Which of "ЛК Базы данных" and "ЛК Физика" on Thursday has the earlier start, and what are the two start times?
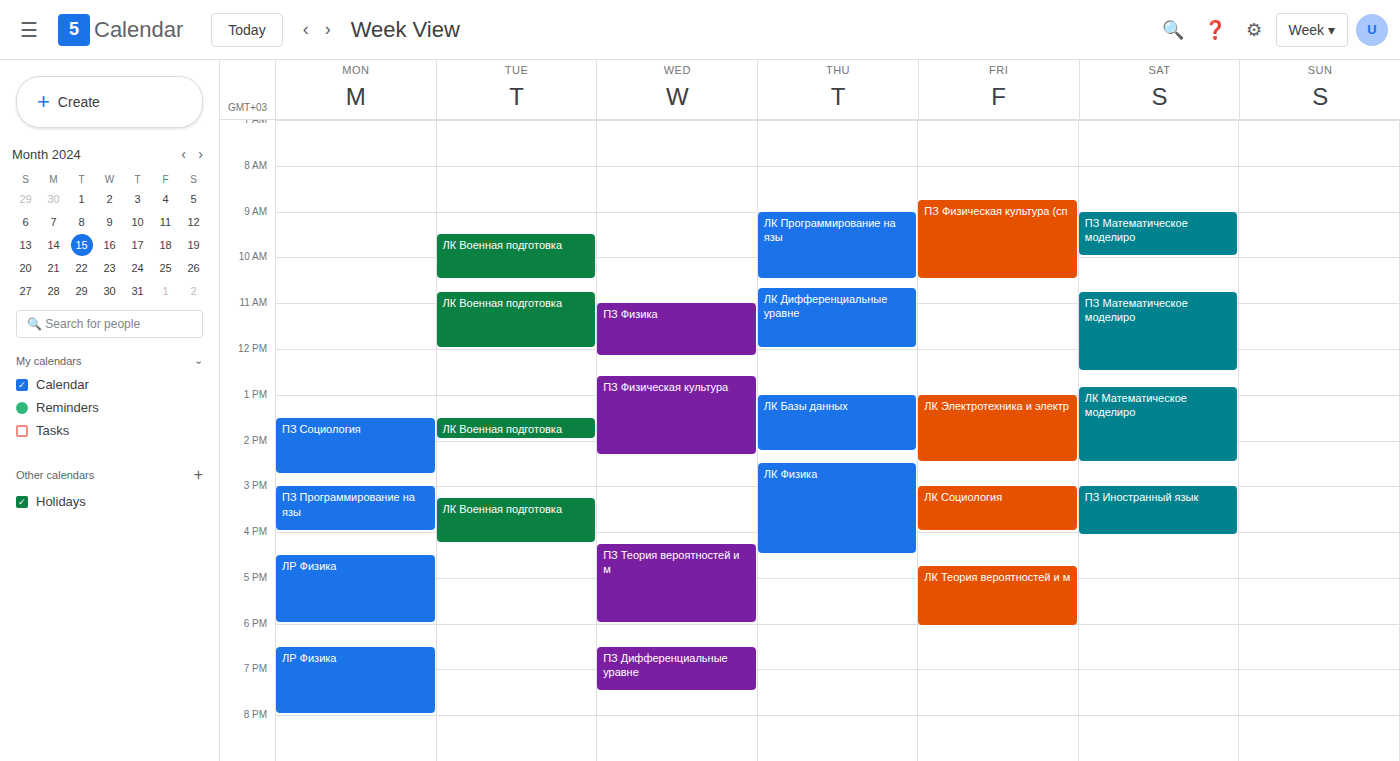
"ЛК Базы данных" 1:00 PM; "ЛК Физика" 2:30 PM.